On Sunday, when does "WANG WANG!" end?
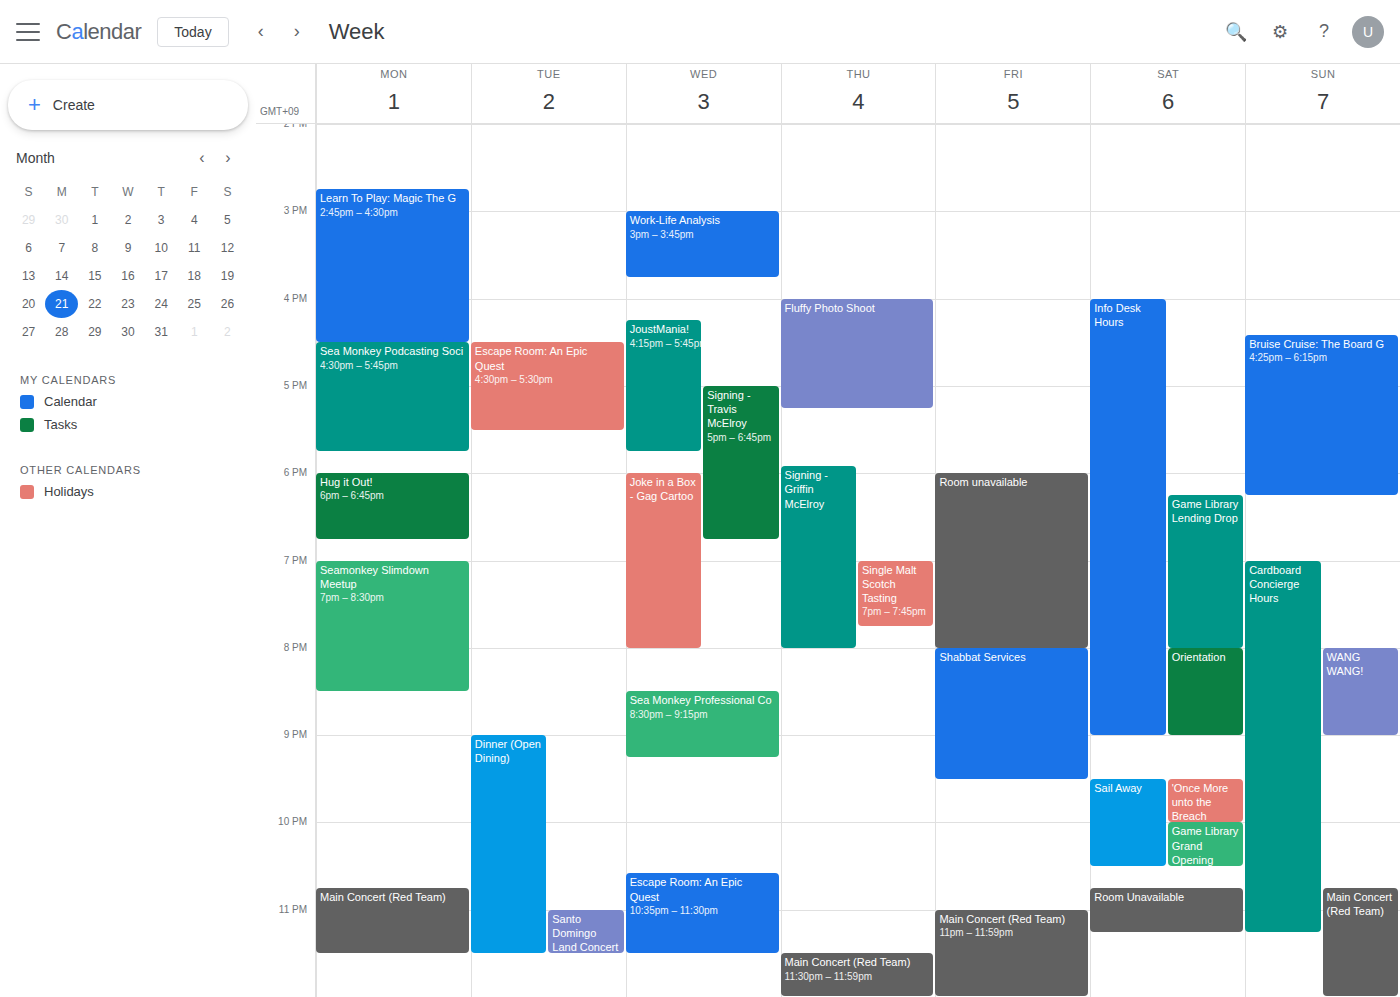
9:00 PM